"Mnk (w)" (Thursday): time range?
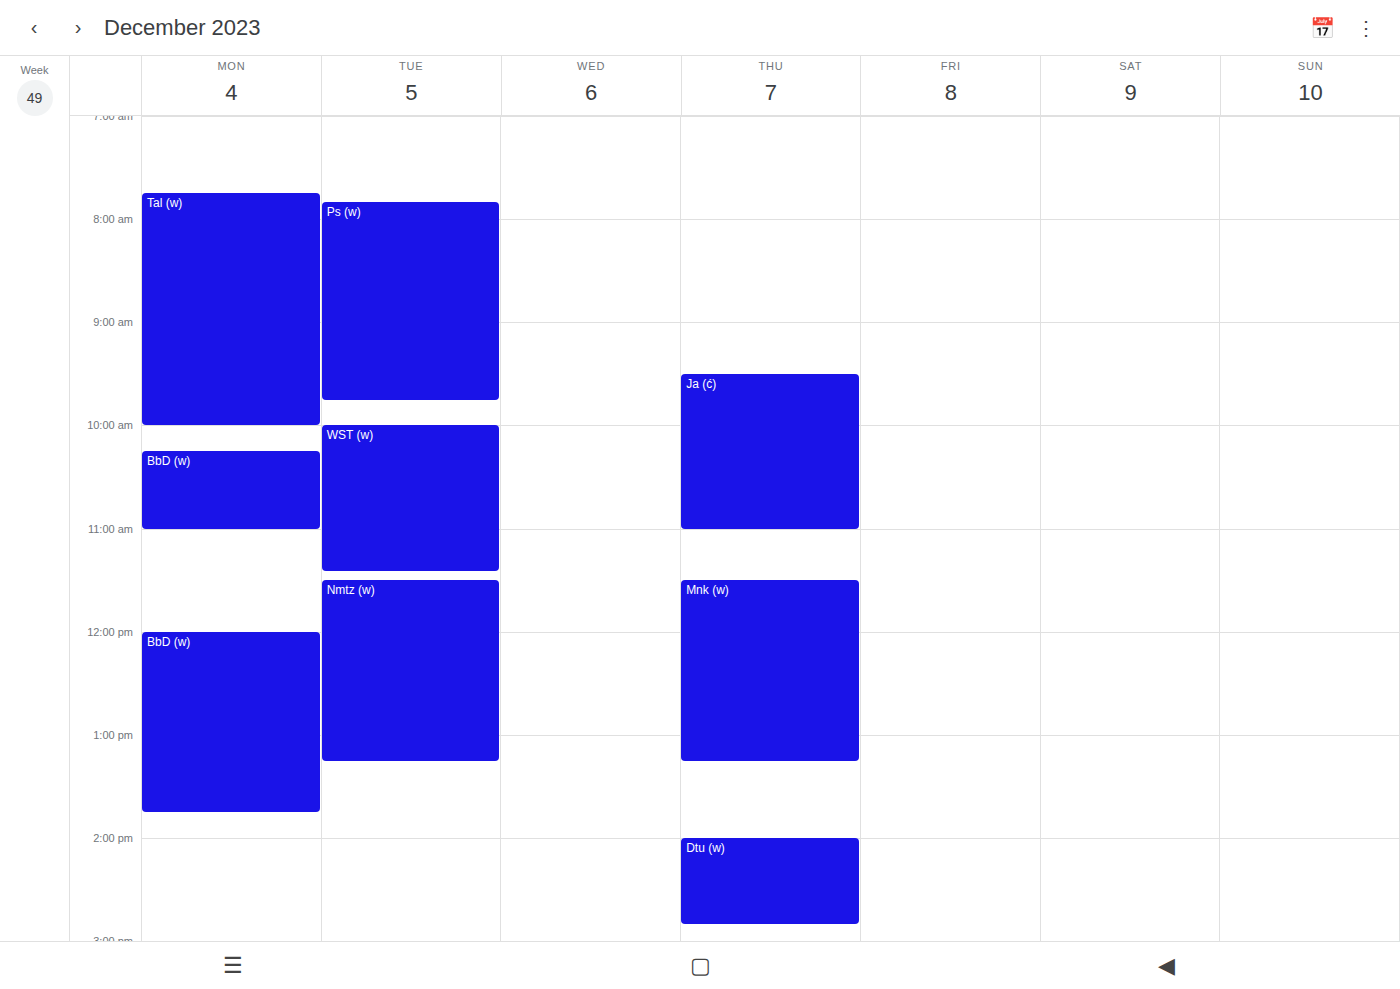
11:30 AM to 1:15 PM